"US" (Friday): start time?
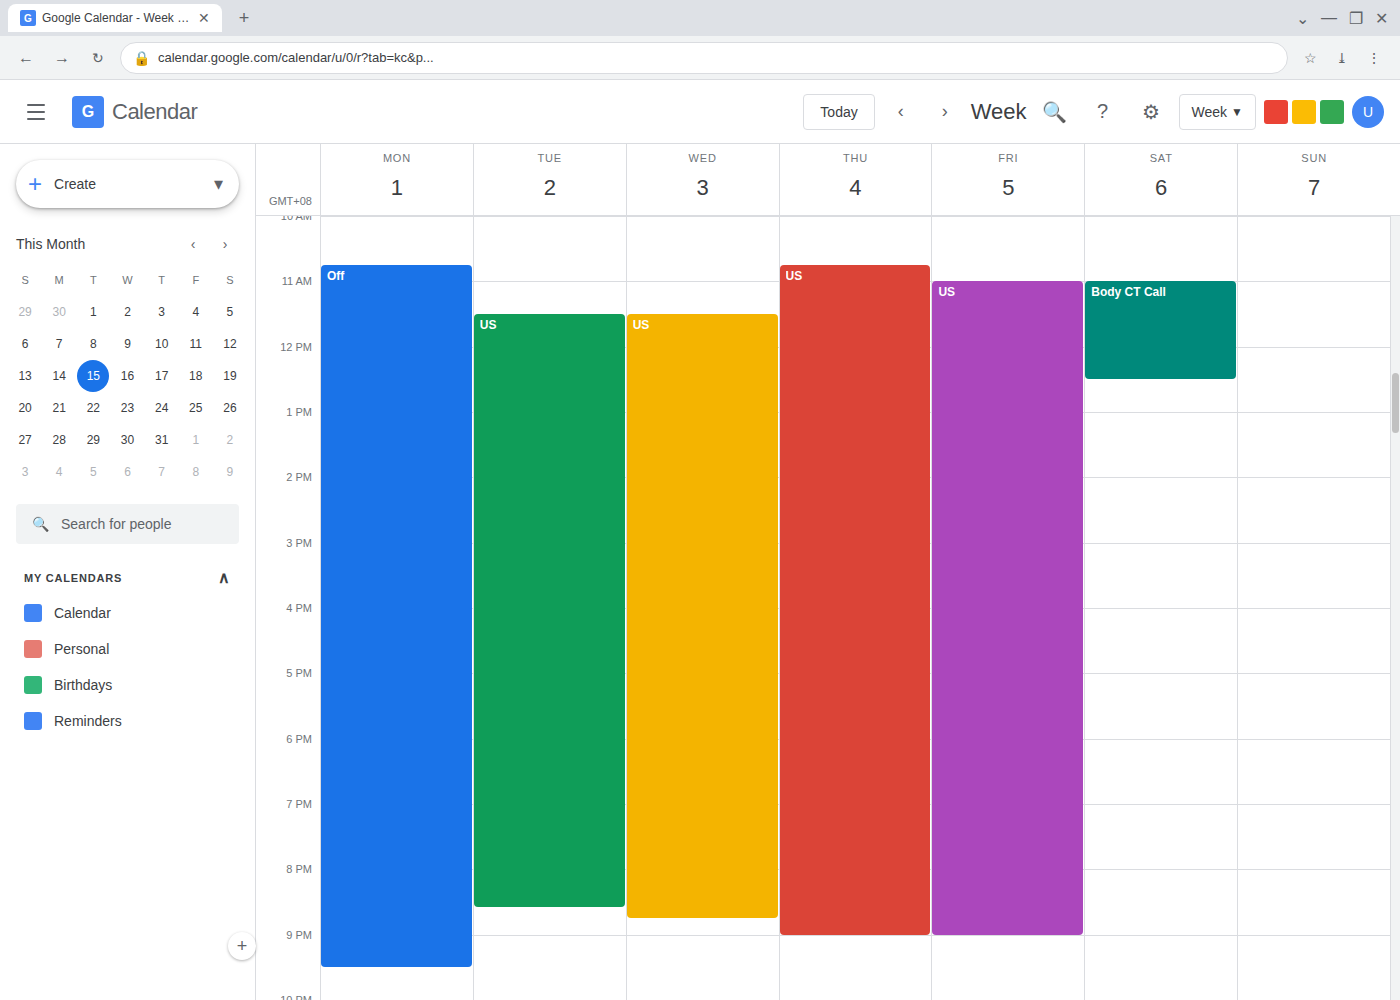
11:00 AM